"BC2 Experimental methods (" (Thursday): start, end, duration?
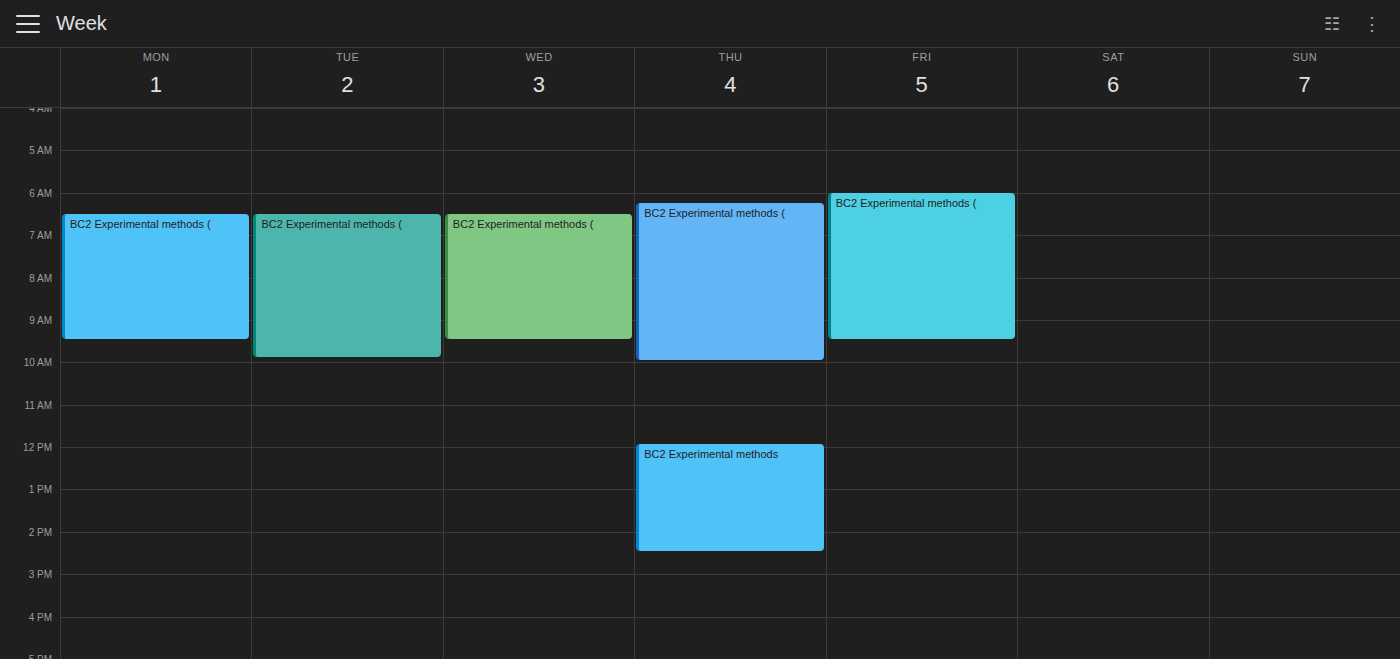
6:15 AM to 10:00 AM, 3 hours 45 minutes